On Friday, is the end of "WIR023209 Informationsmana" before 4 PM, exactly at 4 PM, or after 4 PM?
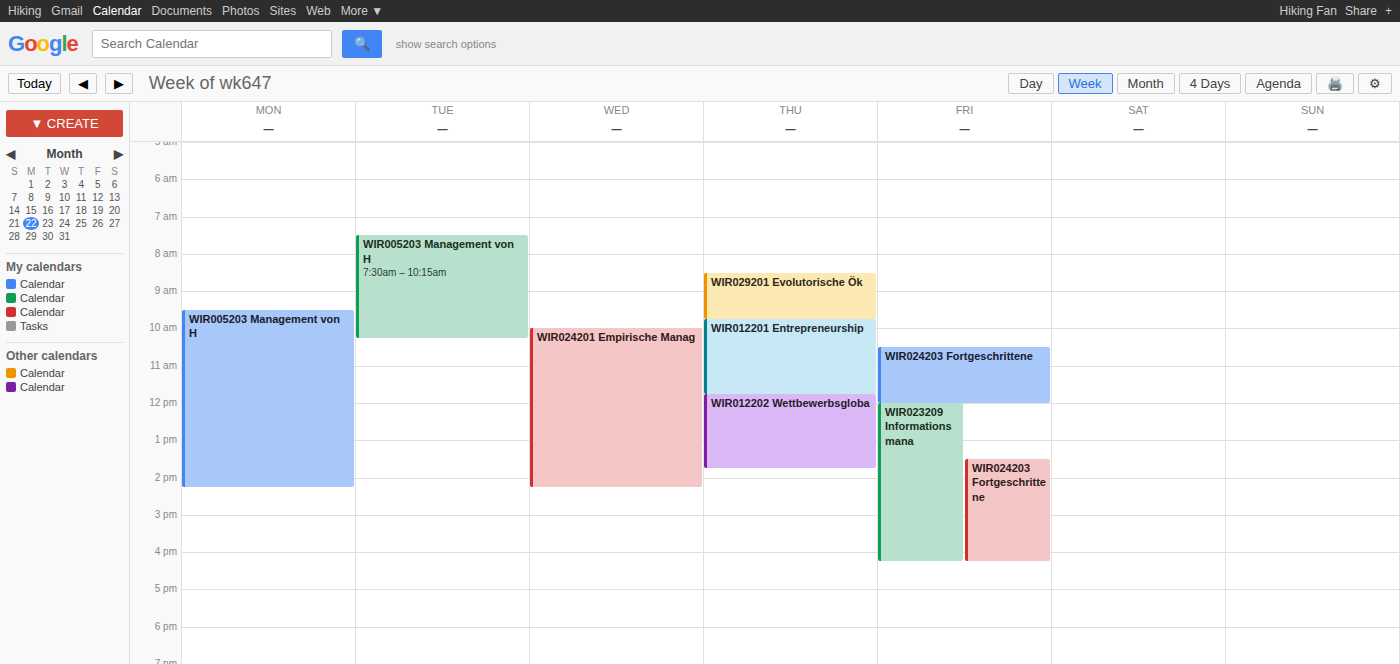
4:15 PM -- after 4 PM, 15 minutes below the 4 PM line.